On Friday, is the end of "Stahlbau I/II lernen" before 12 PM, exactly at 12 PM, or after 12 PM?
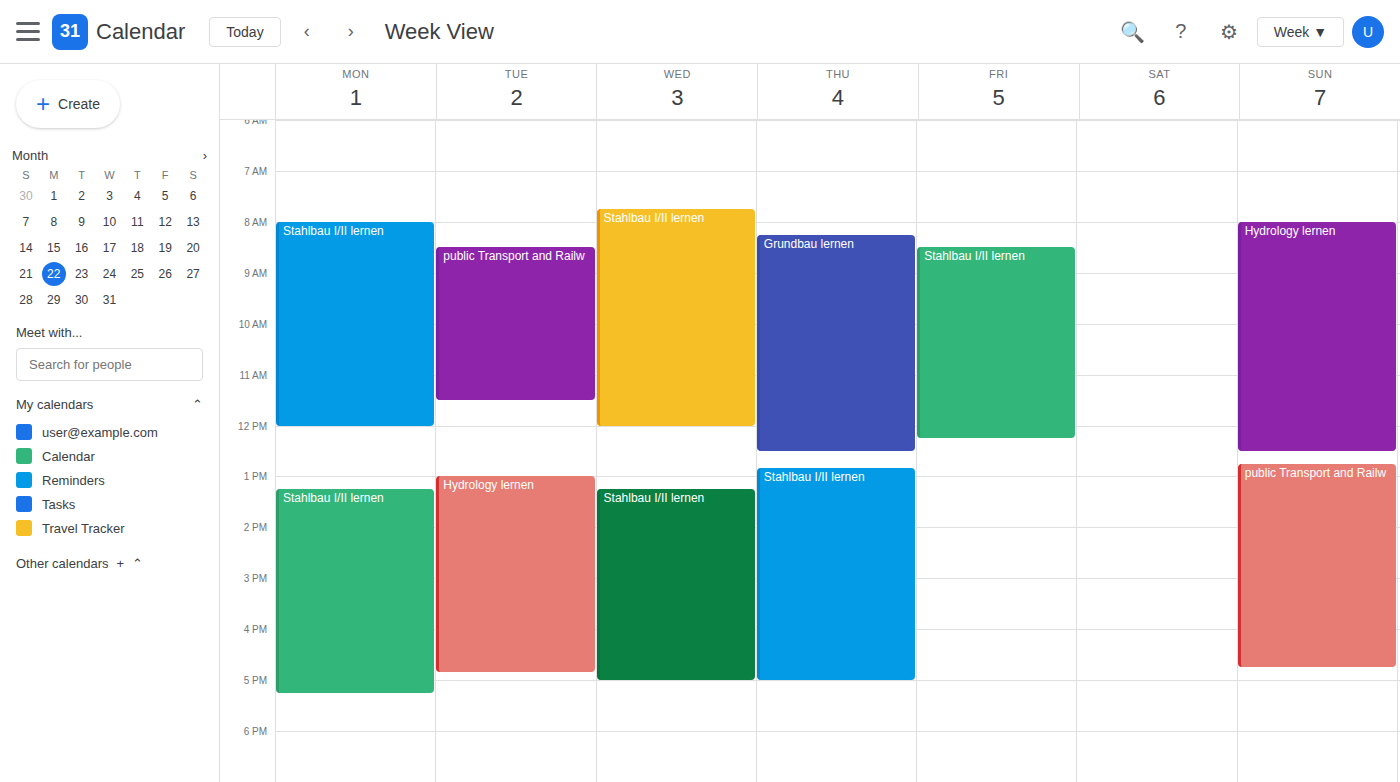
12:15 PM -- after 12 PM, 15 minutes below the 12 PM line.